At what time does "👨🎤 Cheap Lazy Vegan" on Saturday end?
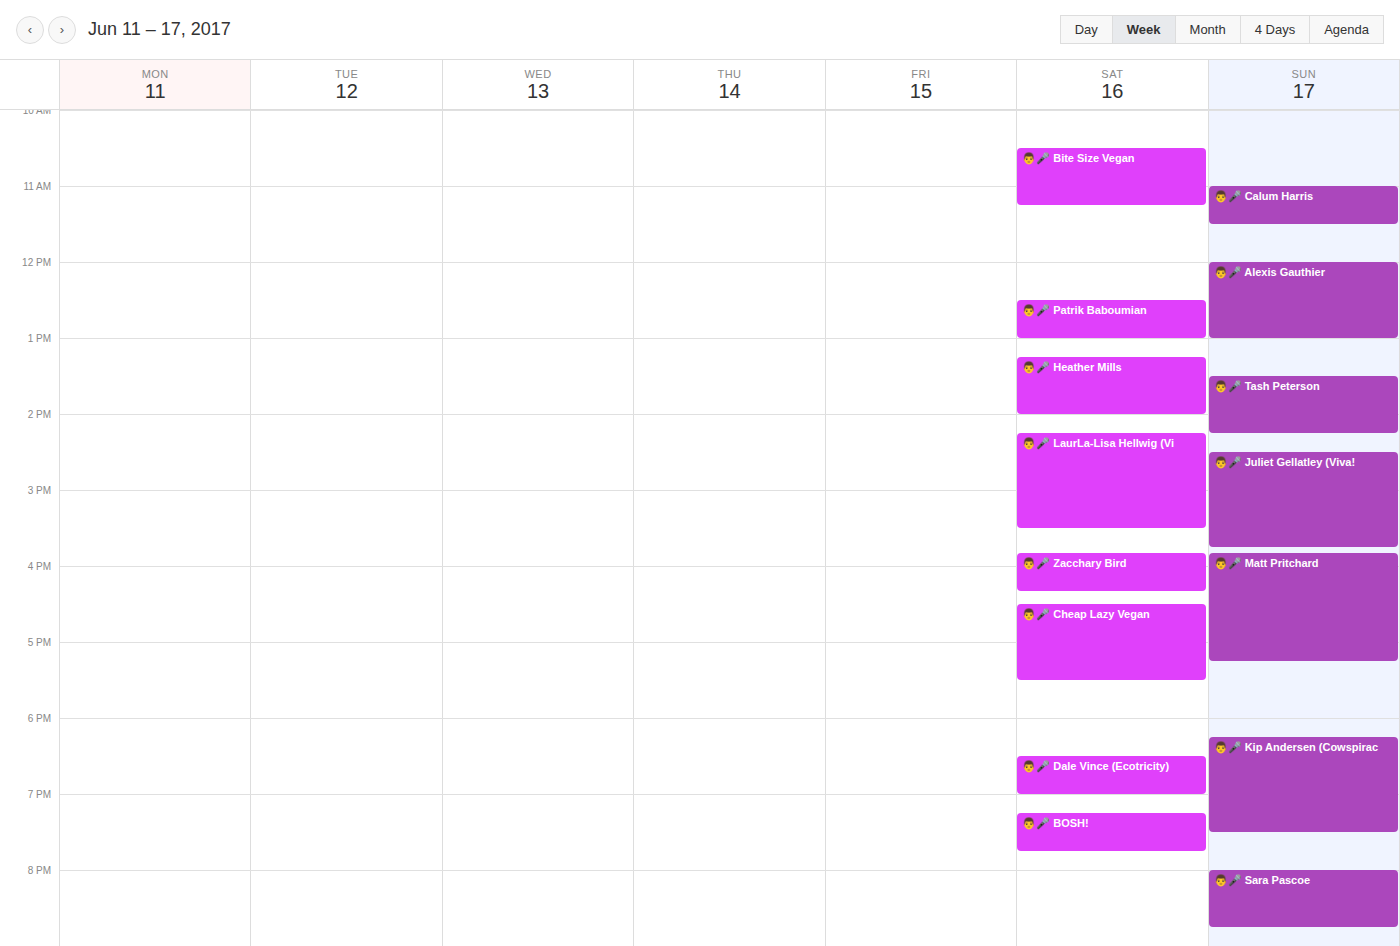
5:30 PM